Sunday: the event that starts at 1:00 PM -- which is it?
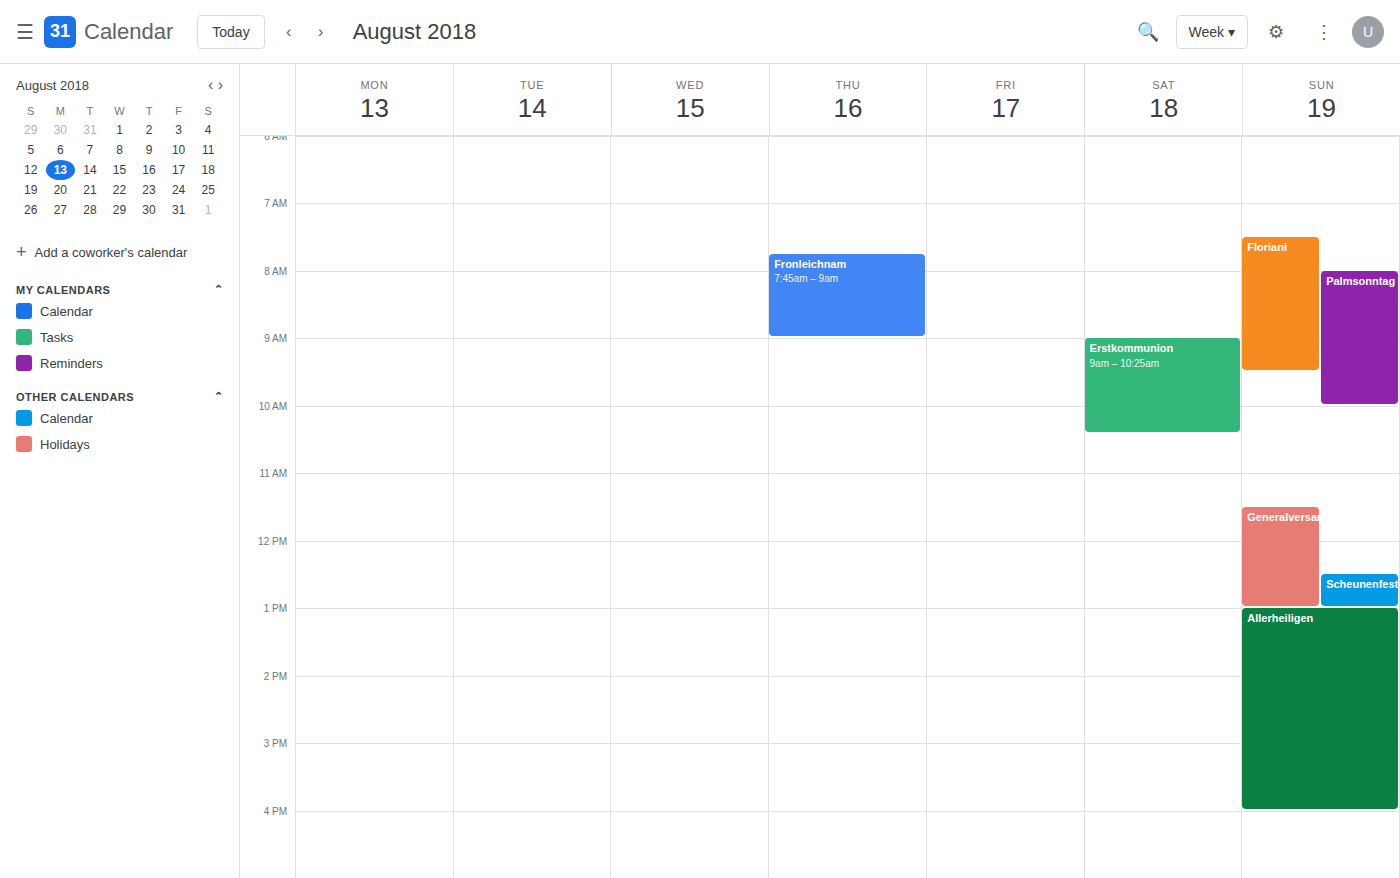
"Allerheiligen"